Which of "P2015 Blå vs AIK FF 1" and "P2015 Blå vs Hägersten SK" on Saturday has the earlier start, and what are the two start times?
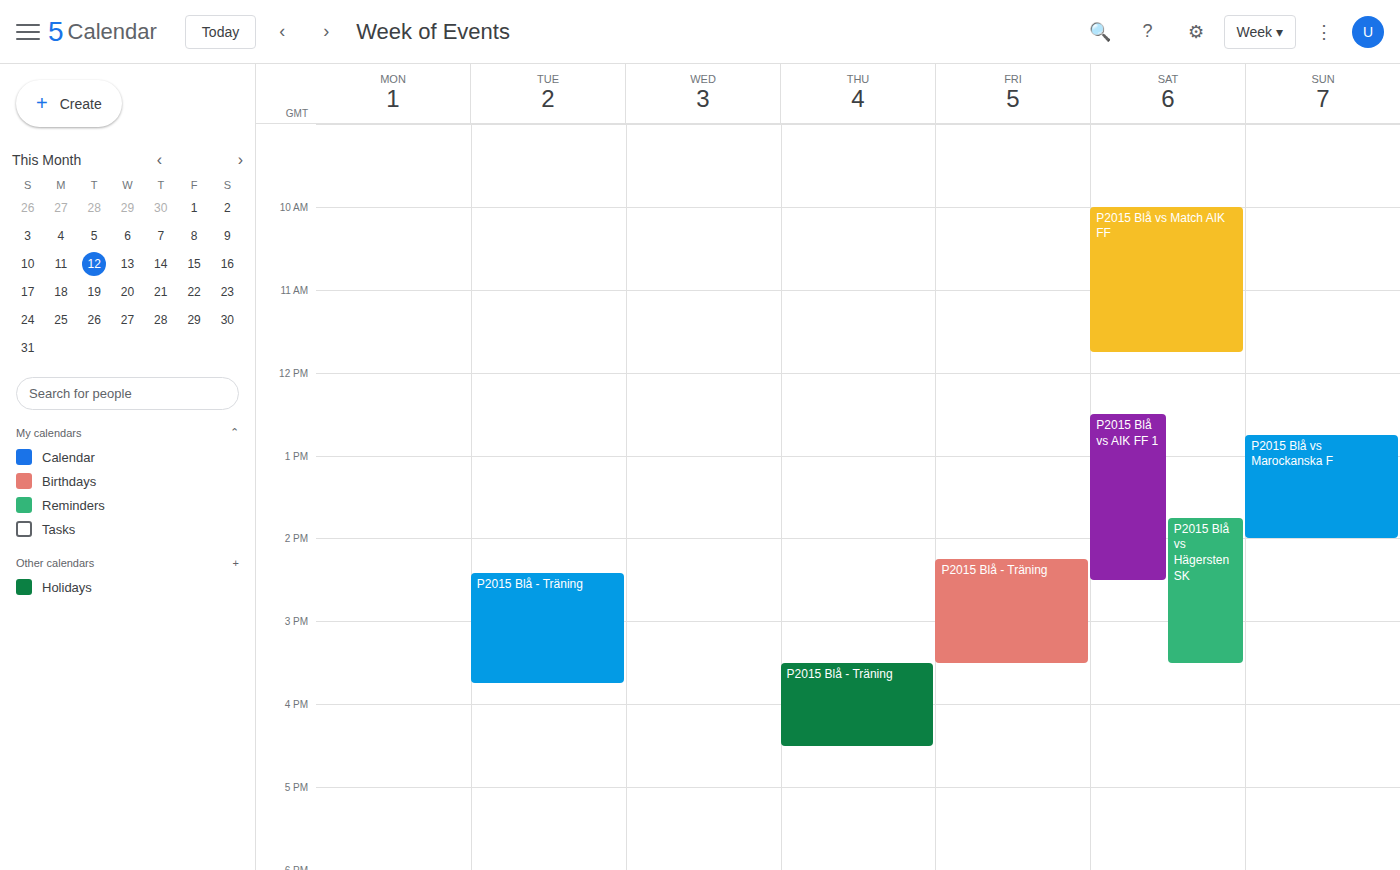
"P2015 Blå vs AIK FF 1" 12:30 PM; "P2015 Blå vs Hägersten SK" 1:45 PM.